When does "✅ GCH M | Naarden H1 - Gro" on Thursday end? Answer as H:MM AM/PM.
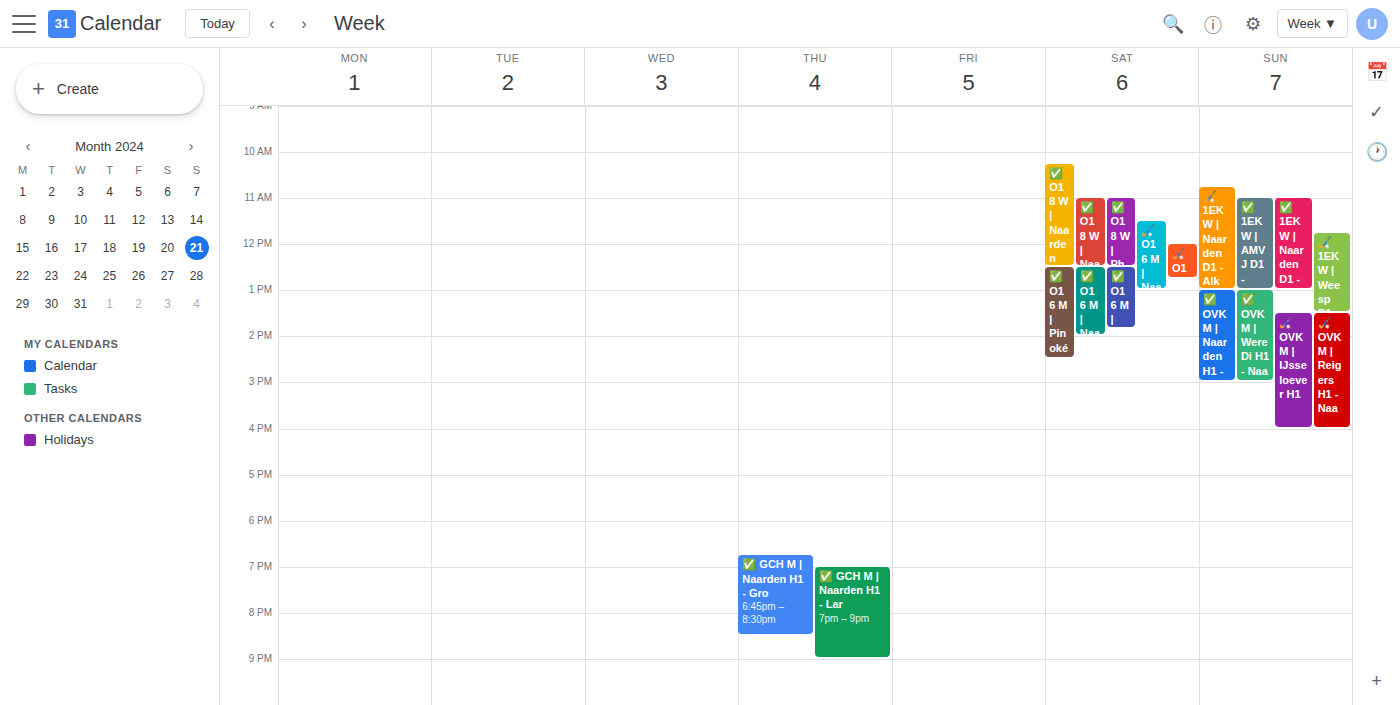
8:30 PM